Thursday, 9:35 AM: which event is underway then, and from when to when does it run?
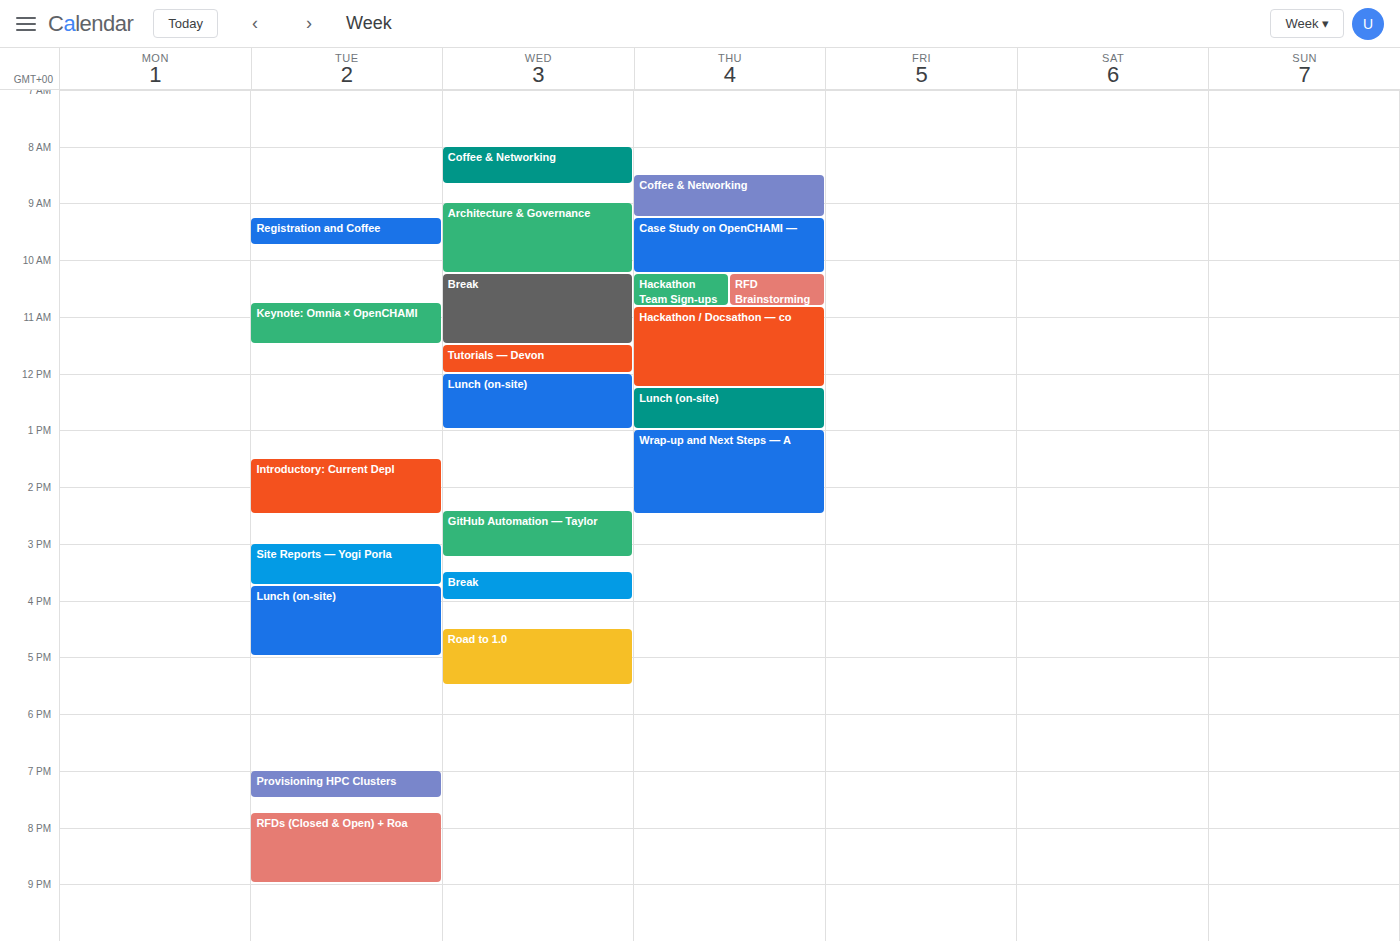
"Case Study on OpenCHAMI —", 9:15 AM to 10:15 AM